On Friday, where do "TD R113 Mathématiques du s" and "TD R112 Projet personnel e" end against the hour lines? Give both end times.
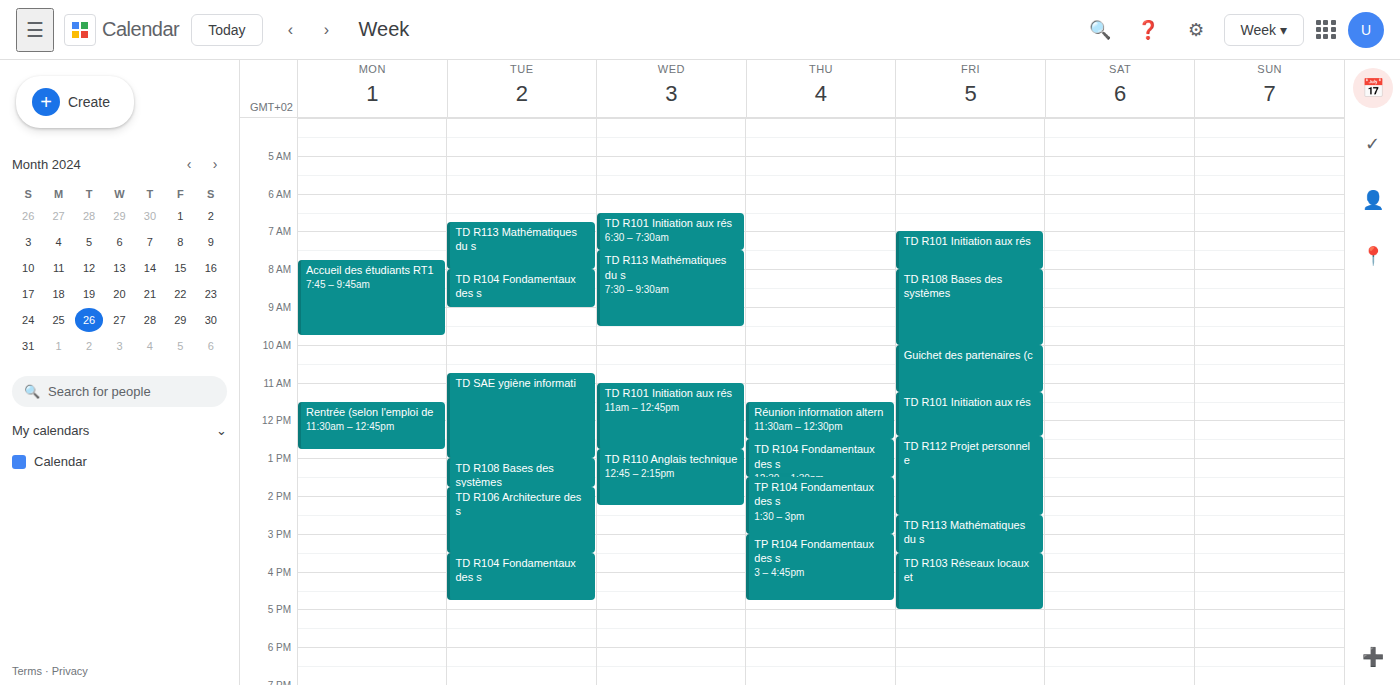
"TD R113 Mathématiques du s": 15:30, halfway between the 15:00 and 16:00 lines. "TD R112 Projet personnel e": 14:30, halfway between the 14:00 and 15:00 lines.